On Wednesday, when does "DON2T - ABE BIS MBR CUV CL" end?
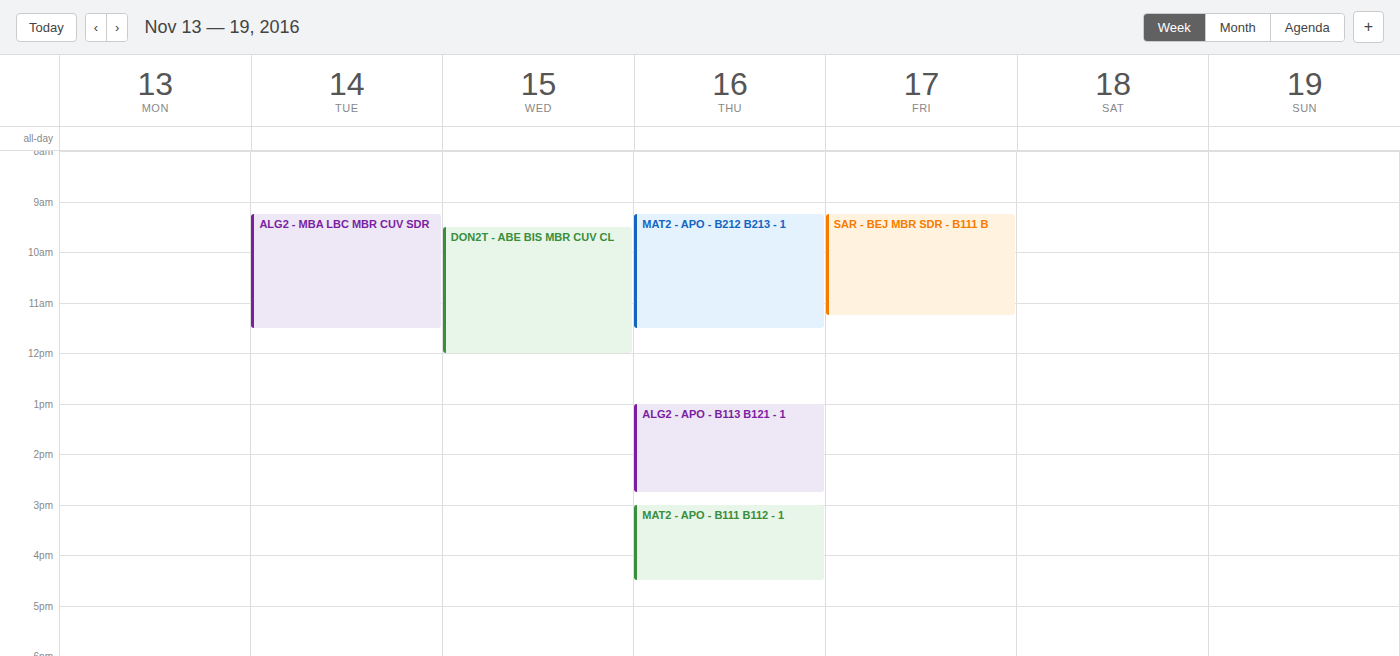
12:00 PM